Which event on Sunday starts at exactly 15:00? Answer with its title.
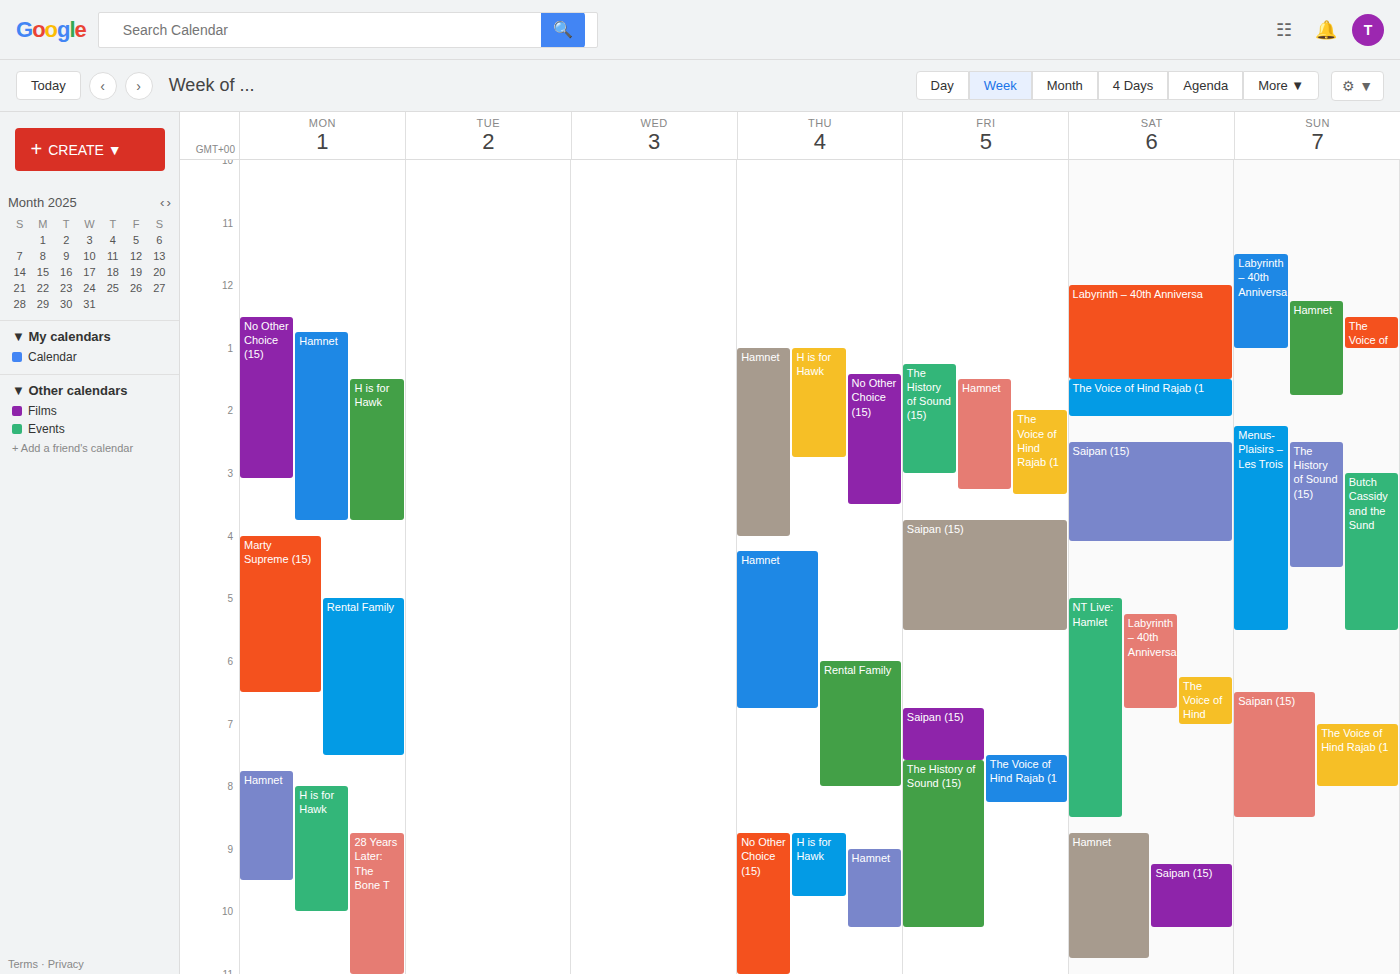
"Butch Cassidy and the Sund"